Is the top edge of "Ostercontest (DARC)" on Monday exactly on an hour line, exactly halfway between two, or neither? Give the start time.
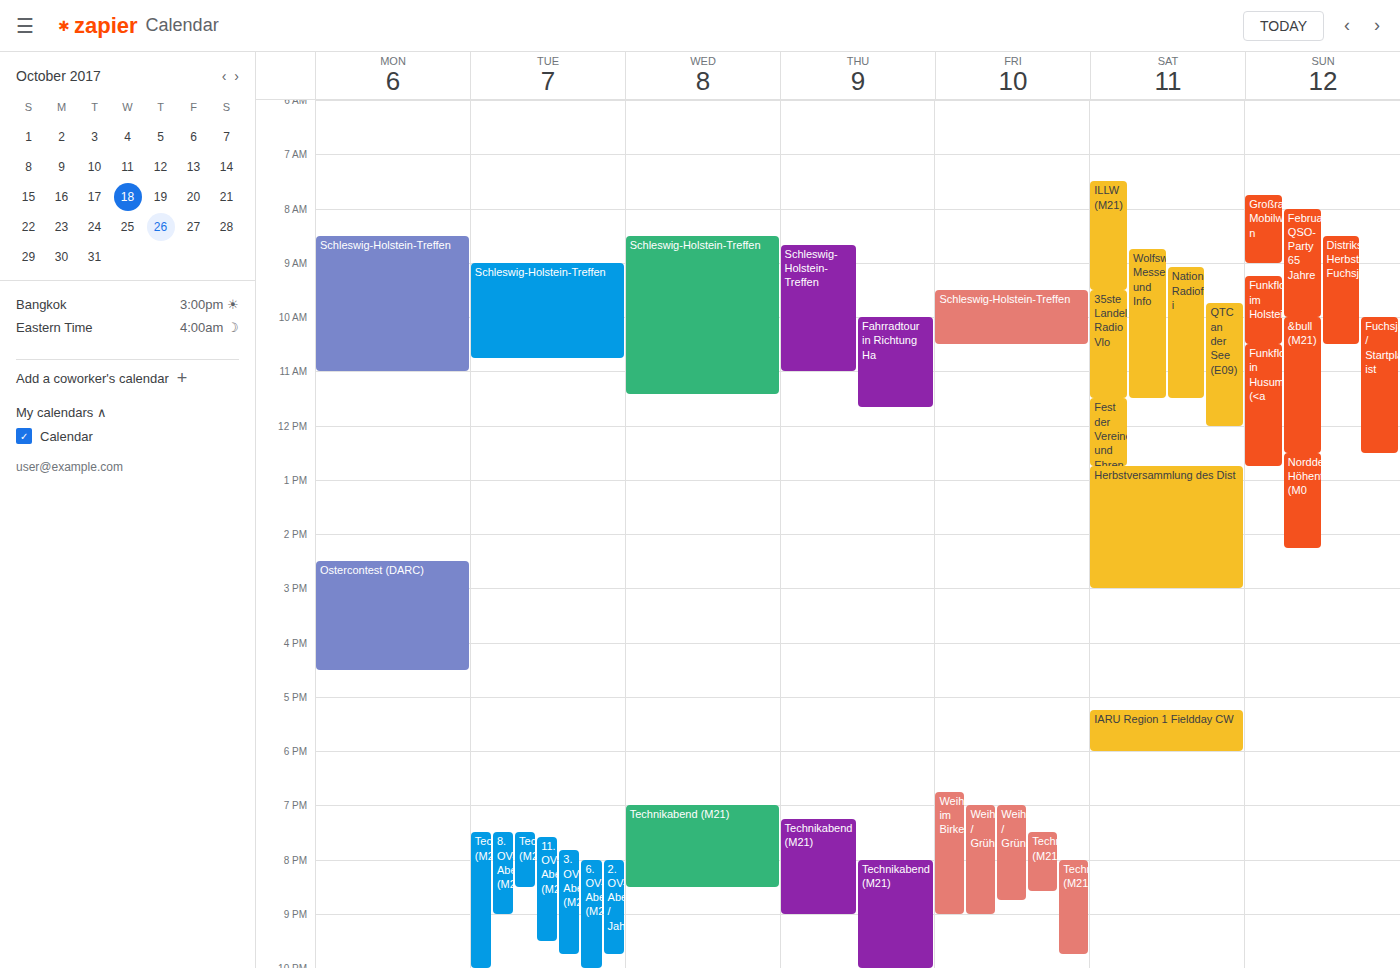
2:30 PM -- halfway between the 2 PM and 3 PM lines.